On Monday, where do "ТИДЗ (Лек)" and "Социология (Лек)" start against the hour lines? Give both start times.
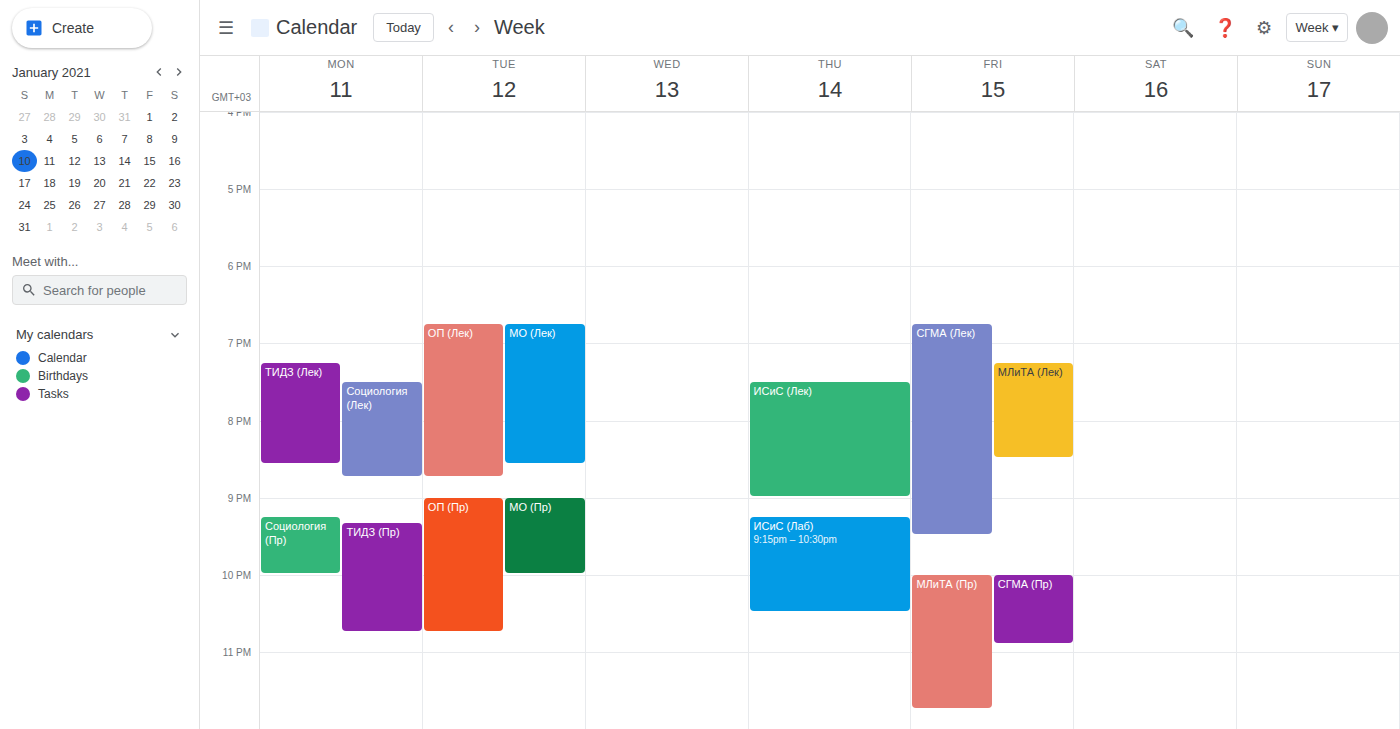
"ТИДЗ (Лек)": 7:15 PM, neither: a quarter of the way from the 7 PM line to the 8 PM line. "Социология (Лек)": 7:30 PM, halfway between the 7 PM and 8 PM lines.